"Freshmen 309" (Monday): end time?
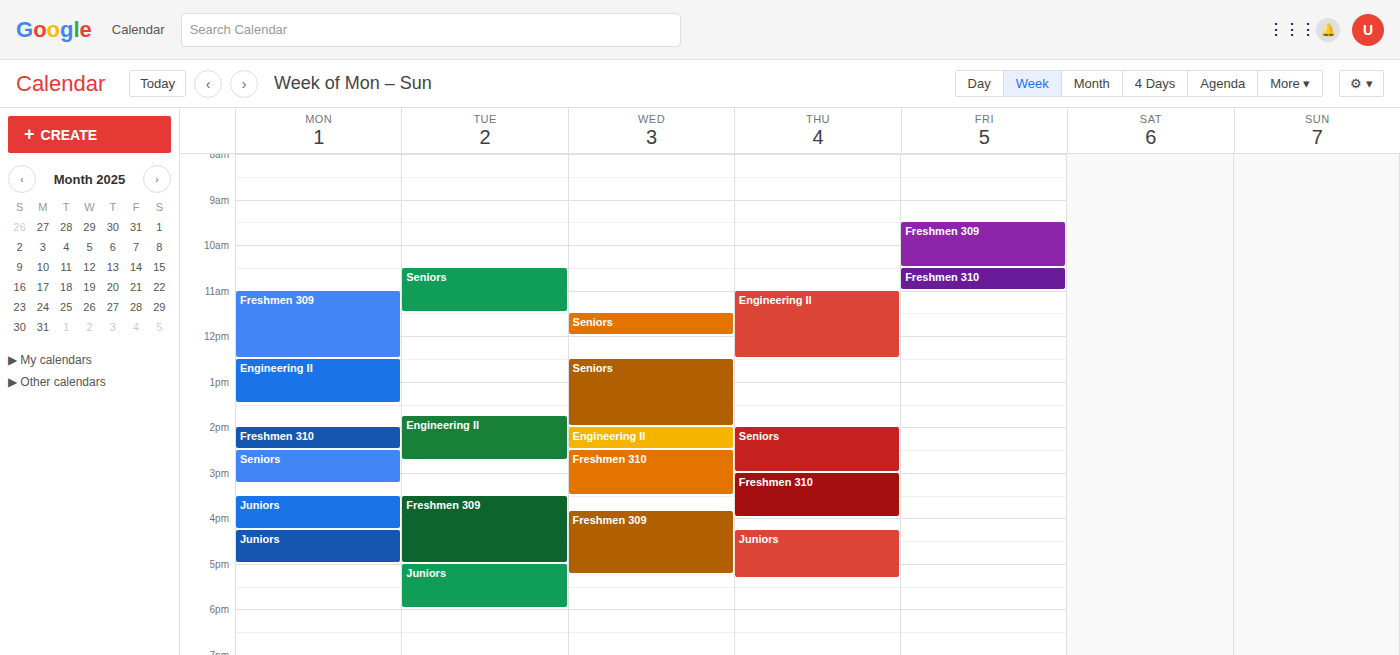
12:30 PM